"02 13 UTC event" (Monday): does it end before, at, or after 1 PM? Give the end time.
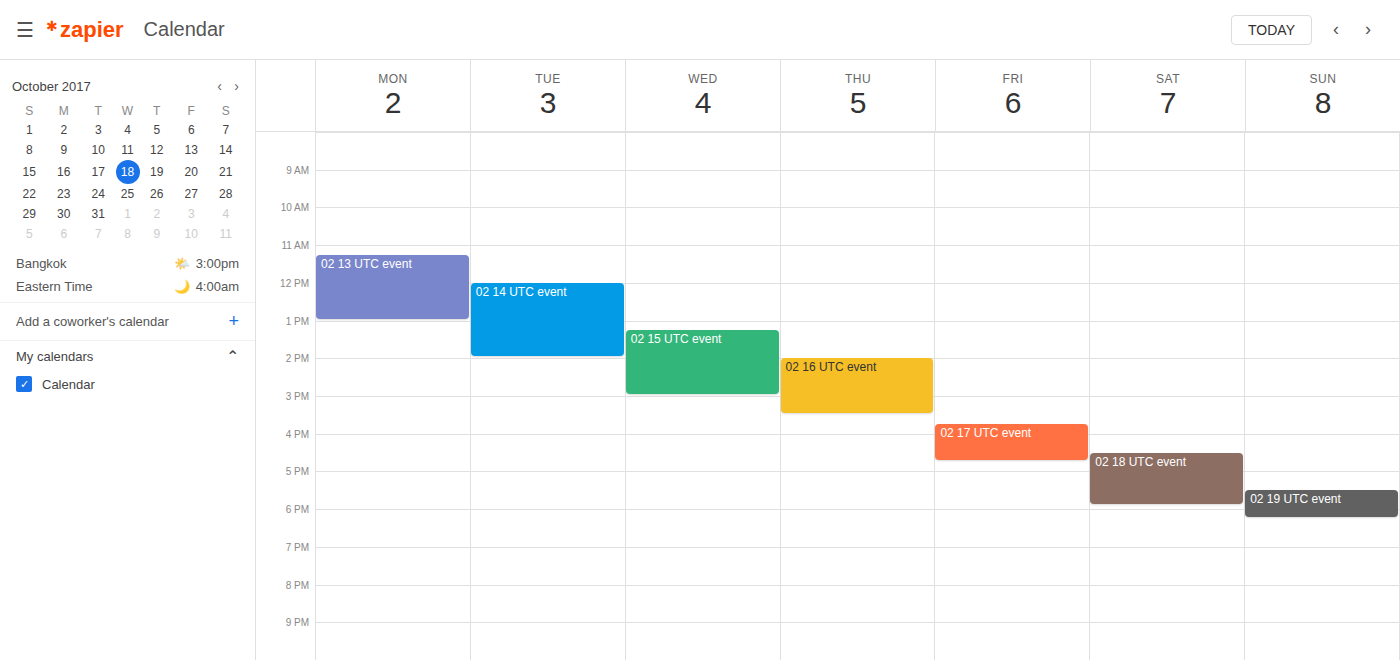
1:00 PM -- exactly at 1 PM, on the 1 PM line.